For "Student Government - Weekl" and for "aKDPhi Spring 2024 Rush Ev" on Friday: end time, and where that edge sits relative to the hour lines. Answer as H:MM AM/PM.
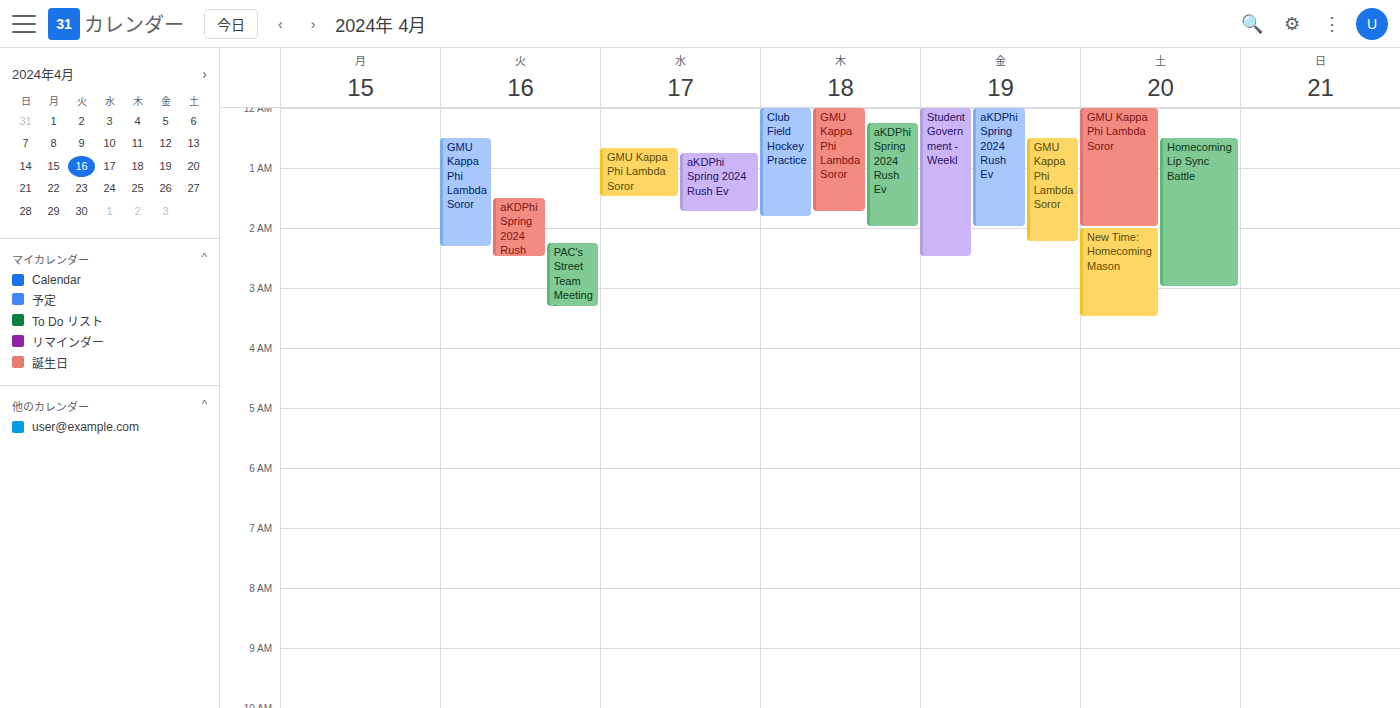
"Student Government - Weekl": 2:30 AM, halfway between the 2 AM and 3 AM lines. "aKDPhi Spring 2024 Rush Ev": 2:00 AM, exactly on the 2 AM line.